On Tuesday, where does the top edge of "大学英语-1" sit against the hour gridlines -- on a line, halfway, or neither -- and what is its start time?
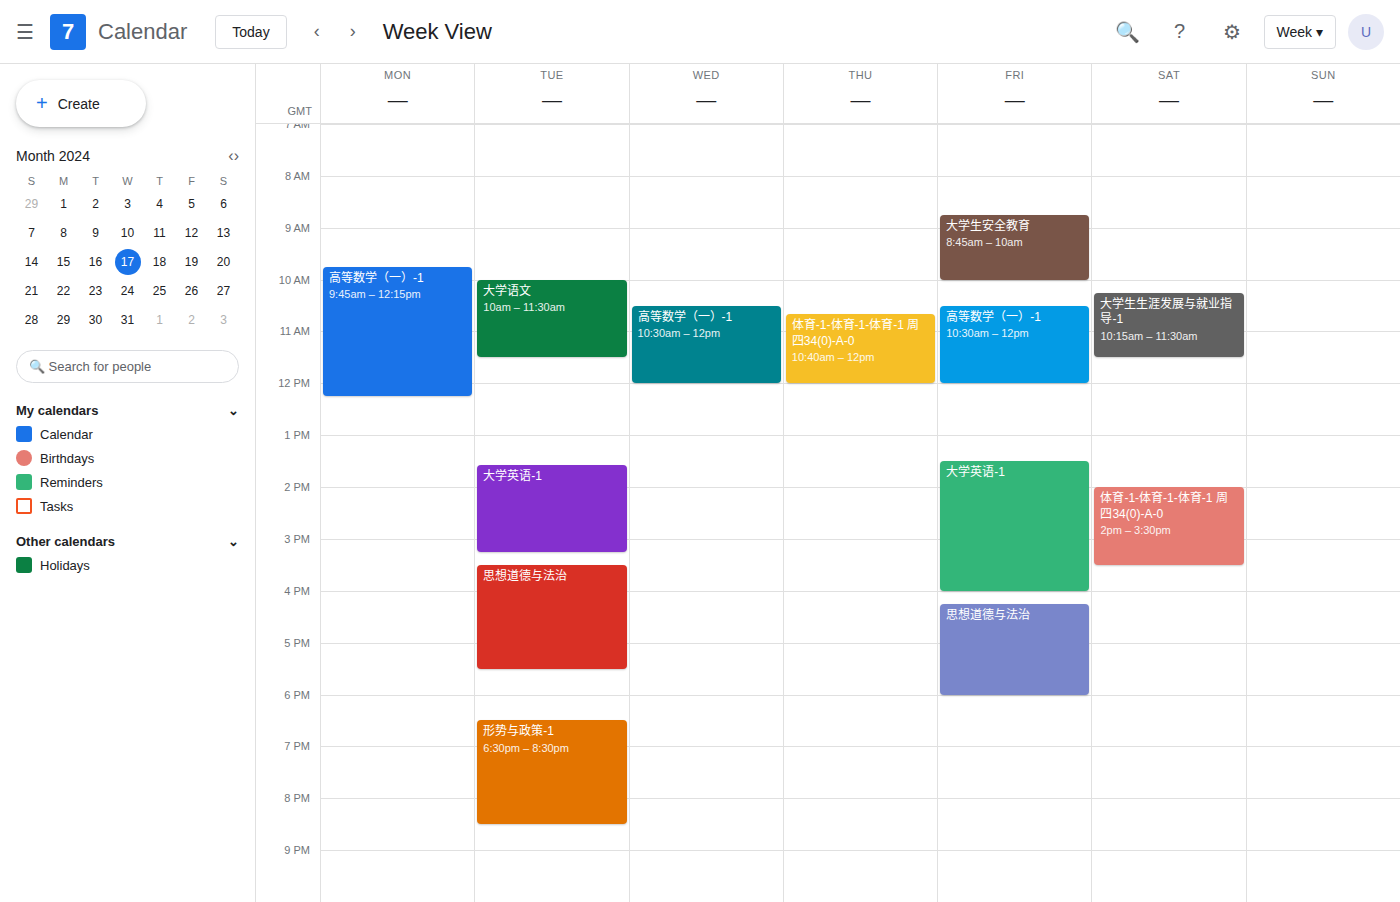
1:35 PM -- neither: 35 minutes below the 1 PM line and 25 minutes above the 2 PM line.